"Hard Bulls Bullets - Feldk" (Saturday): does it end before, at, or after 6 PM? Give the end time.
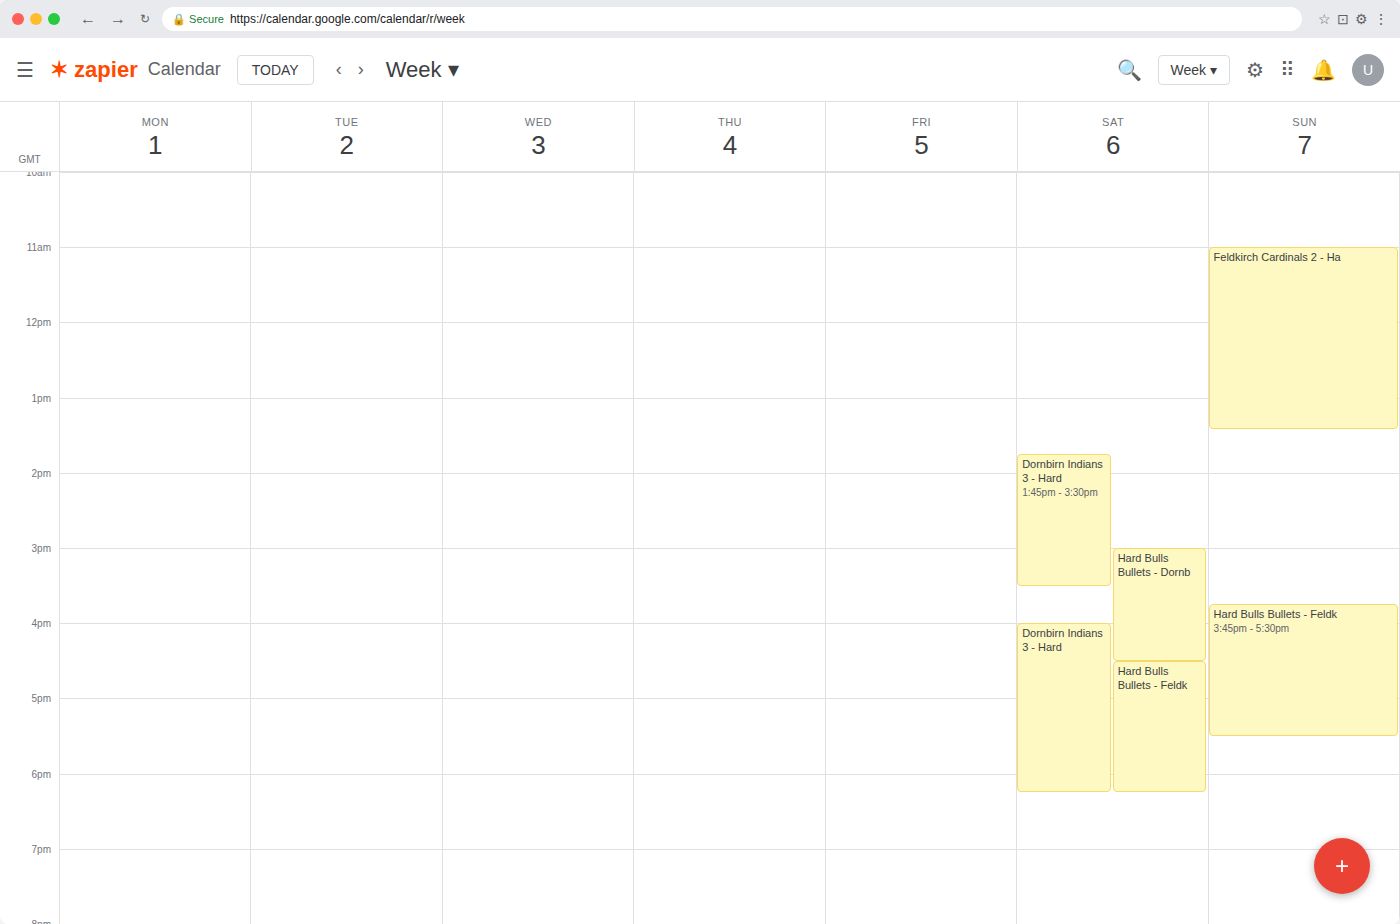
6:15 PM -- after 6 PM, 15 minutes below the 6 PM line.